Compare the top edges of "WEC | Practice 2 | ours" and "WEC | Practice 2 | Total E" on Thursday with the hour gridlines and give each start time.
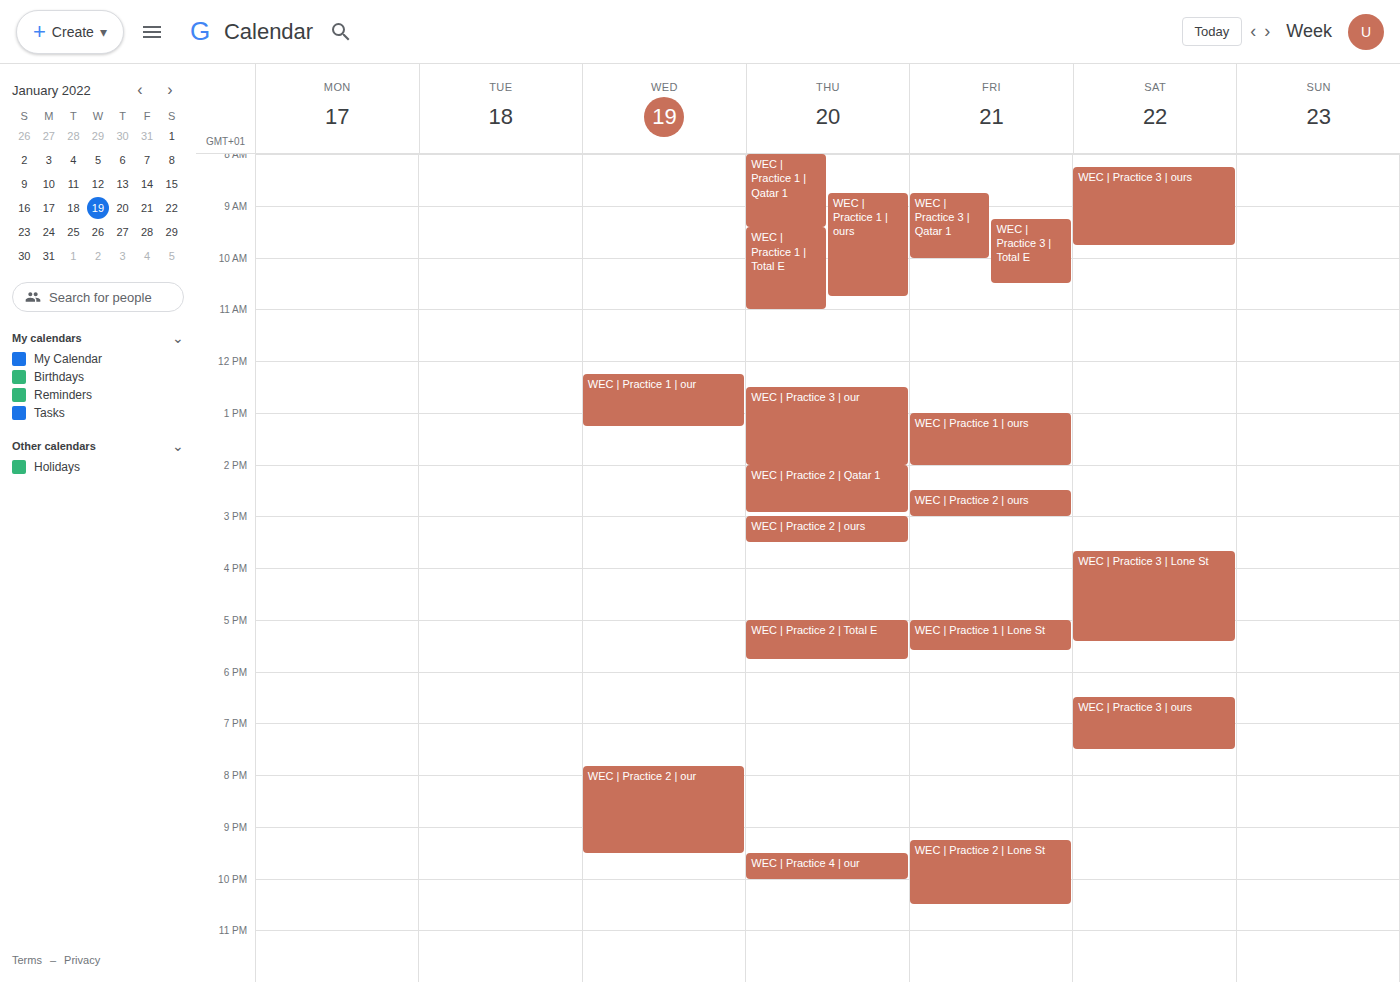
"WEC | Practice 2 | ours": 3:00 PM, exactly on the 3 PM line. "WEC | Practice 2 | Total E": 5:00 PM, exactly on the 5 PM line.